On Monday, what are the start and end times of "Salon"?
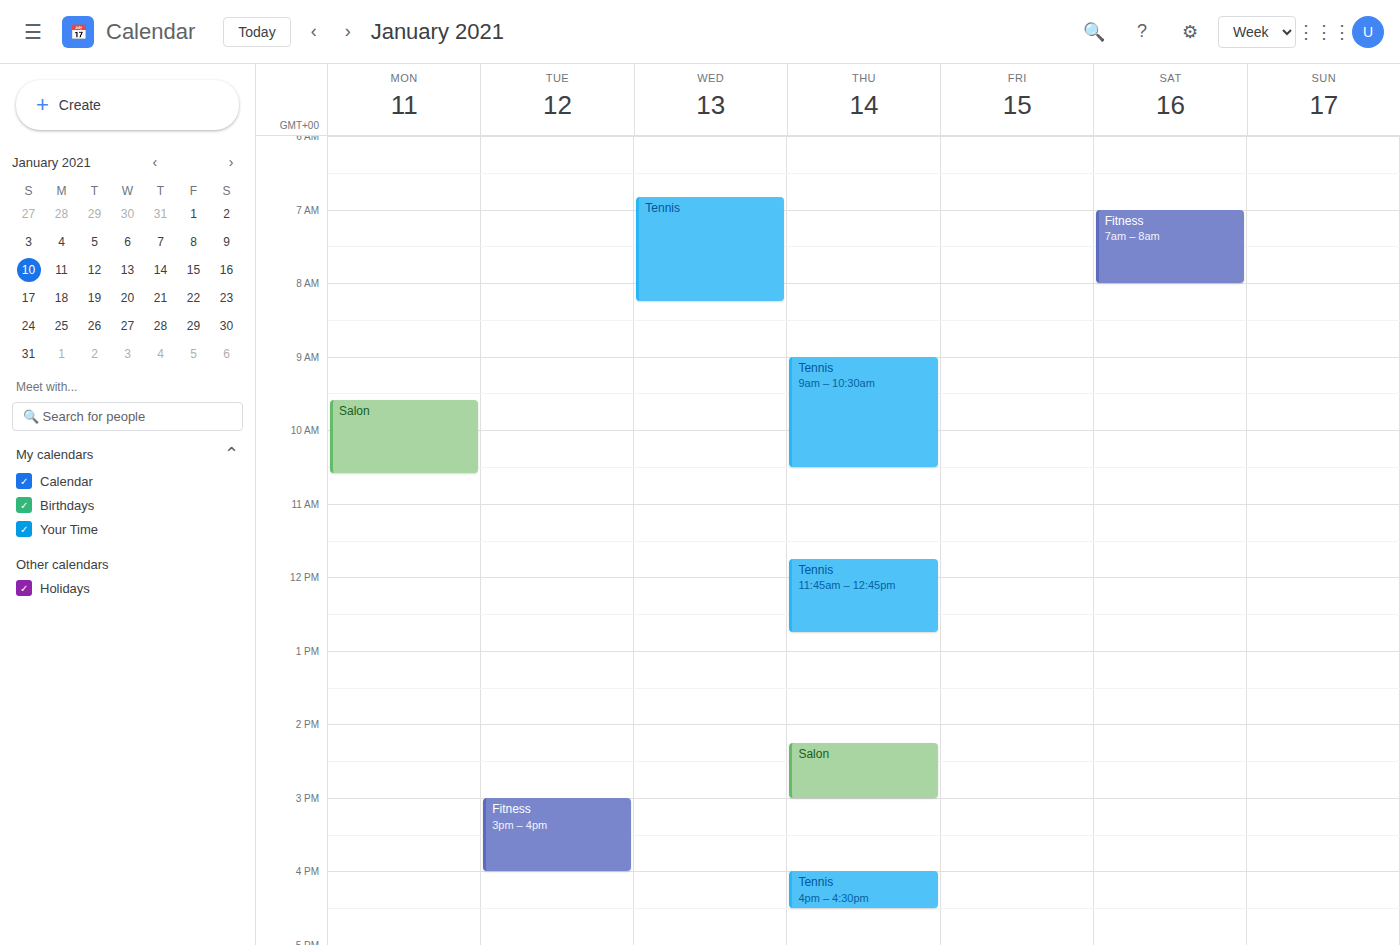
9:35 AM to 10:35 AM